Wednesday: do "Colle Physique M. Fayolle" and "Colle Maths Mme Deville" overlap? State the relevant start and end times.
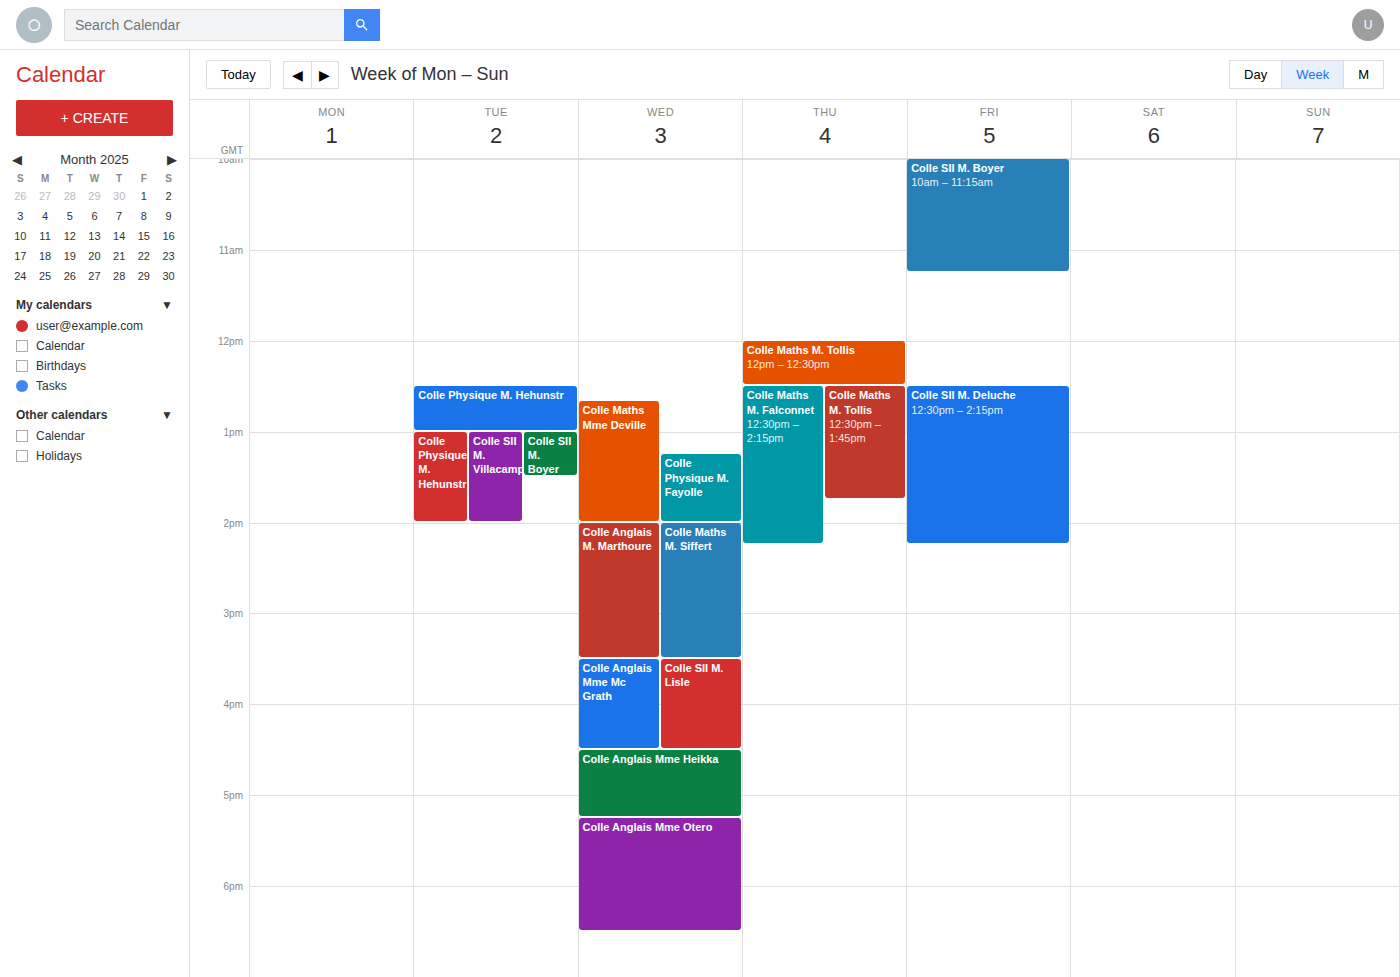
"Colle Physique M. Fayolle" starts at 1:15 PM, before "Colle Maths Mme Deville" ends at 2:00 PM -- they overlap.